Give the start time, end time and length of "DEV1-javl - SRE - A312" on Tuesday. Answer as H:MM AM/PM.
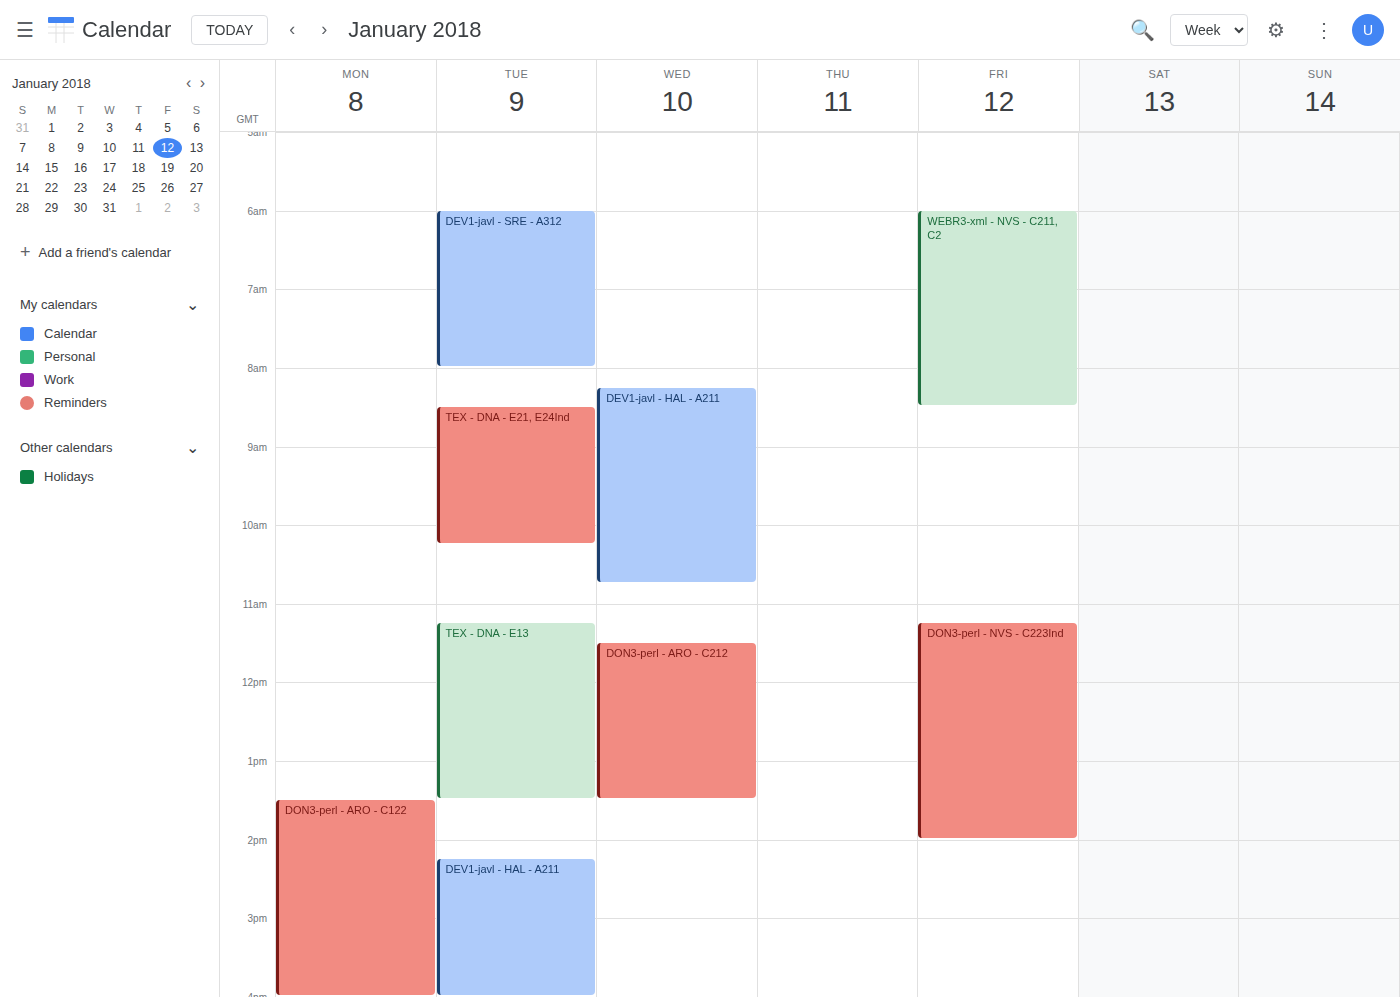
6:00 AM to 8:00 AM, 2 hours